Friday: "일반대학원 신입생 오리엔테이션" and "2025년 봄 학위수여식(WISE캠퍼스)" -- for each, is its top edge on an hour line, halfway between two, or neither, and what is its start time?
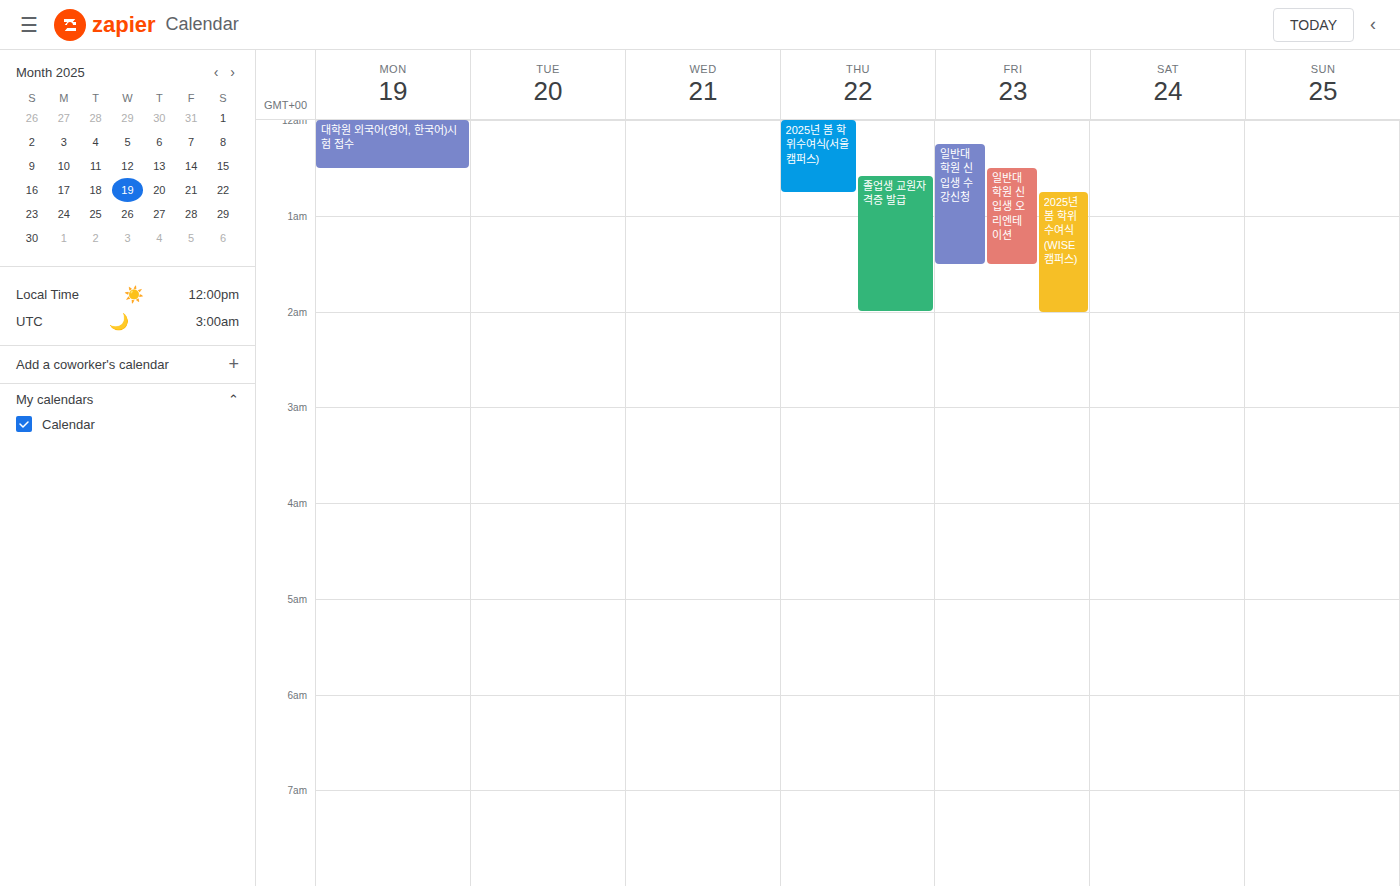
"일반대학원 신입생 오리엔테이션": 12:30 AM, halfway between the 12 AM and 1 AM lines. "2025년 봄 학위수여식(WISE캠퍼스)": 12:45 AM, neither: three quarters of the way from the 12 AM line to the 1 AM line.